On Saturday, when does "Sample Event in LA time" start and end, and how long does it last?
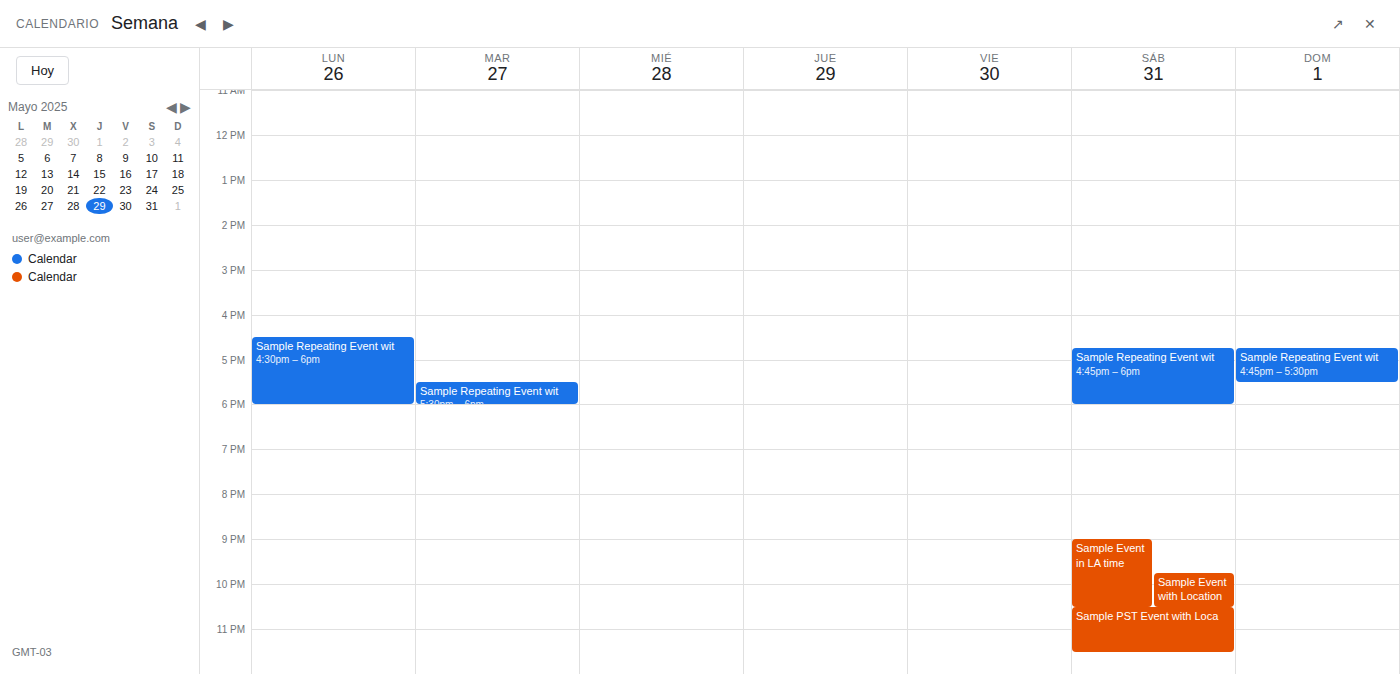
9:00 PM to 10:30 PM, 1 hour 30 minutes